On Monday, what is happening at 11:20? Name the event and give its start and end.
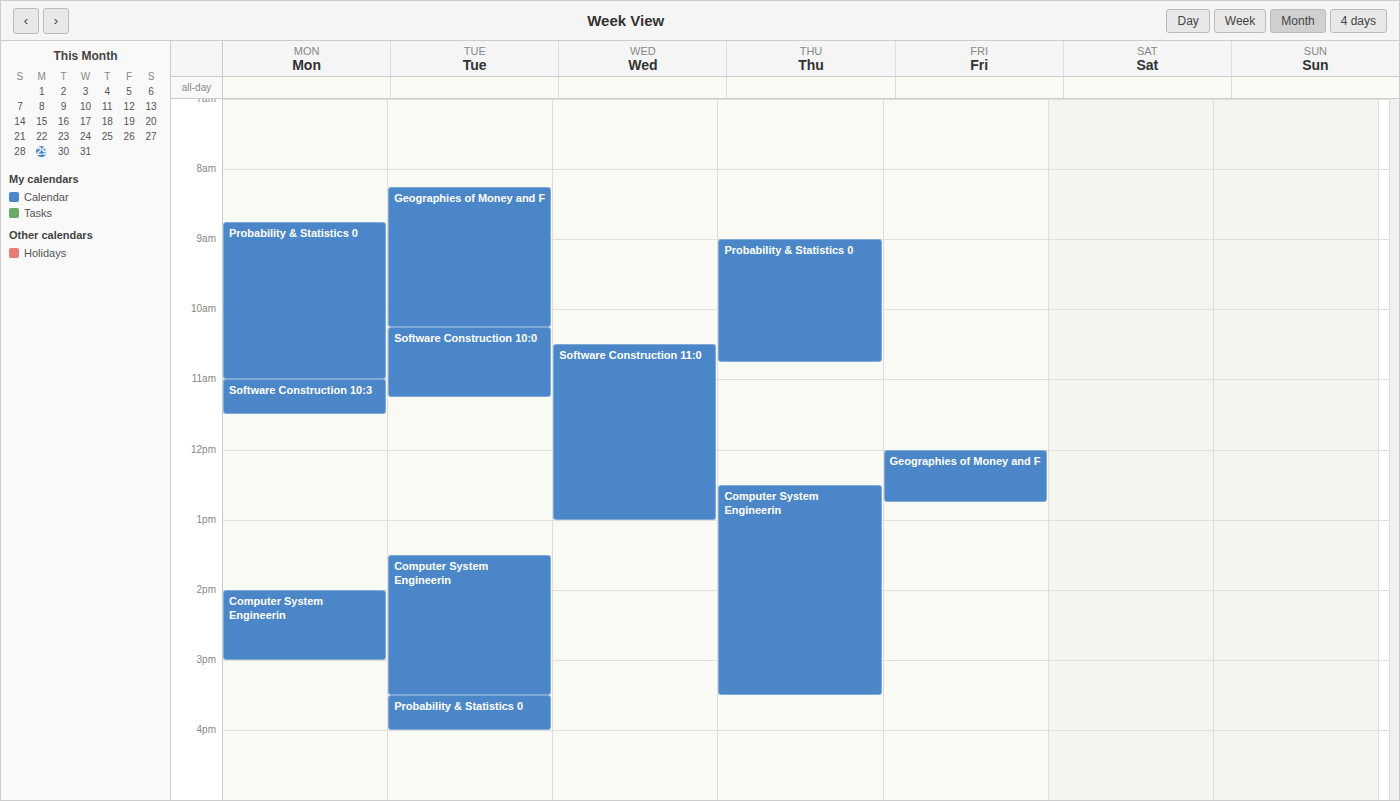
"Software Construction 10:3", 11:00 to 11:30